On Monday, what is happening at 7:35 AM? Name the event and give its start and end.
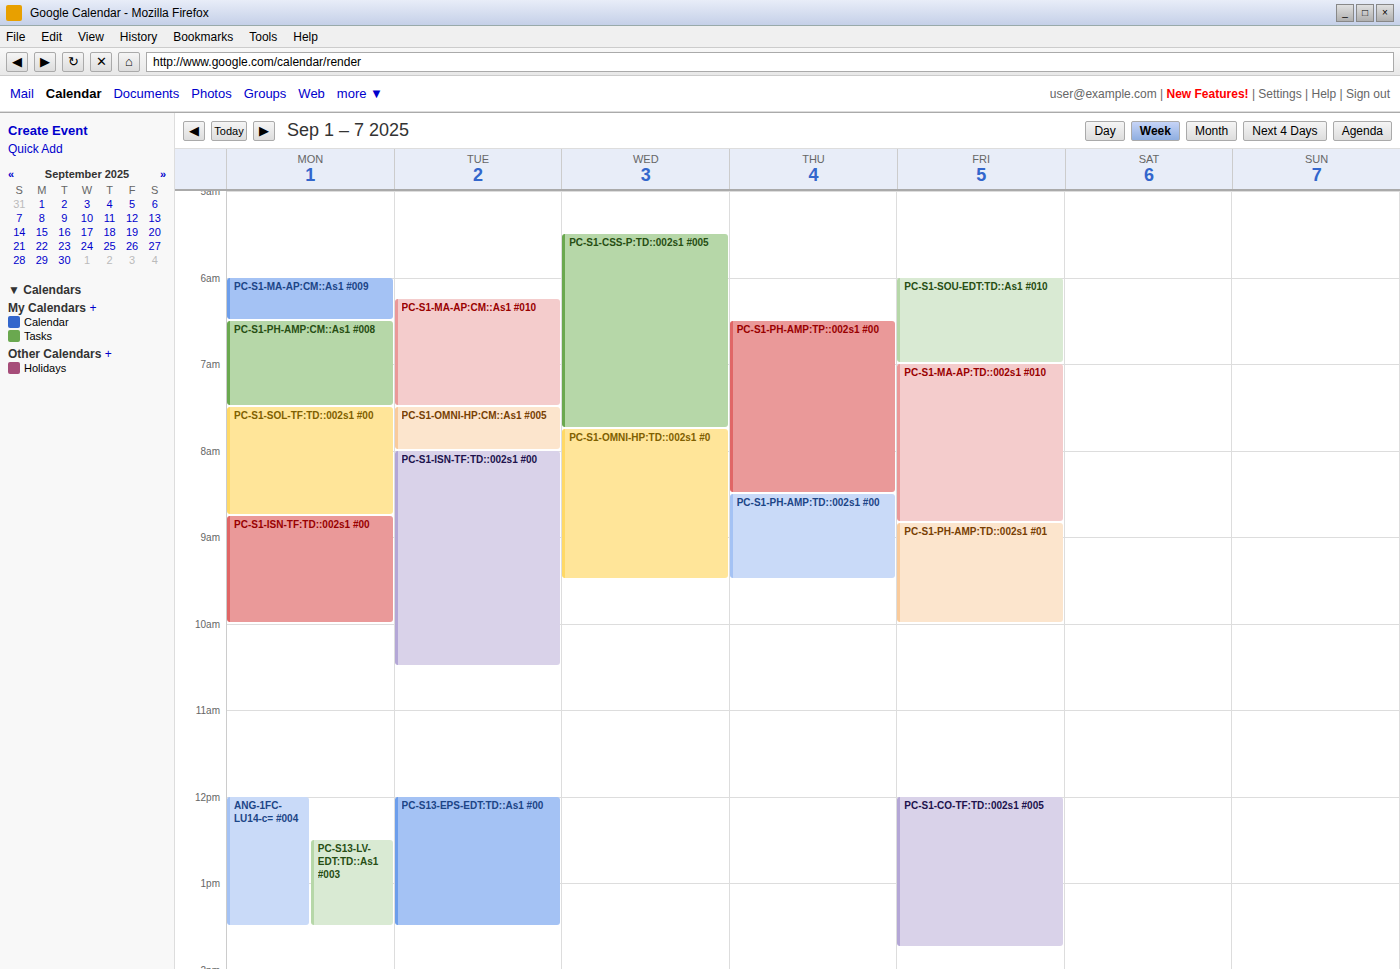
"PC-S1-SOL-TF:TD::002s1 #00", 7:30 AM to 8:45 AM